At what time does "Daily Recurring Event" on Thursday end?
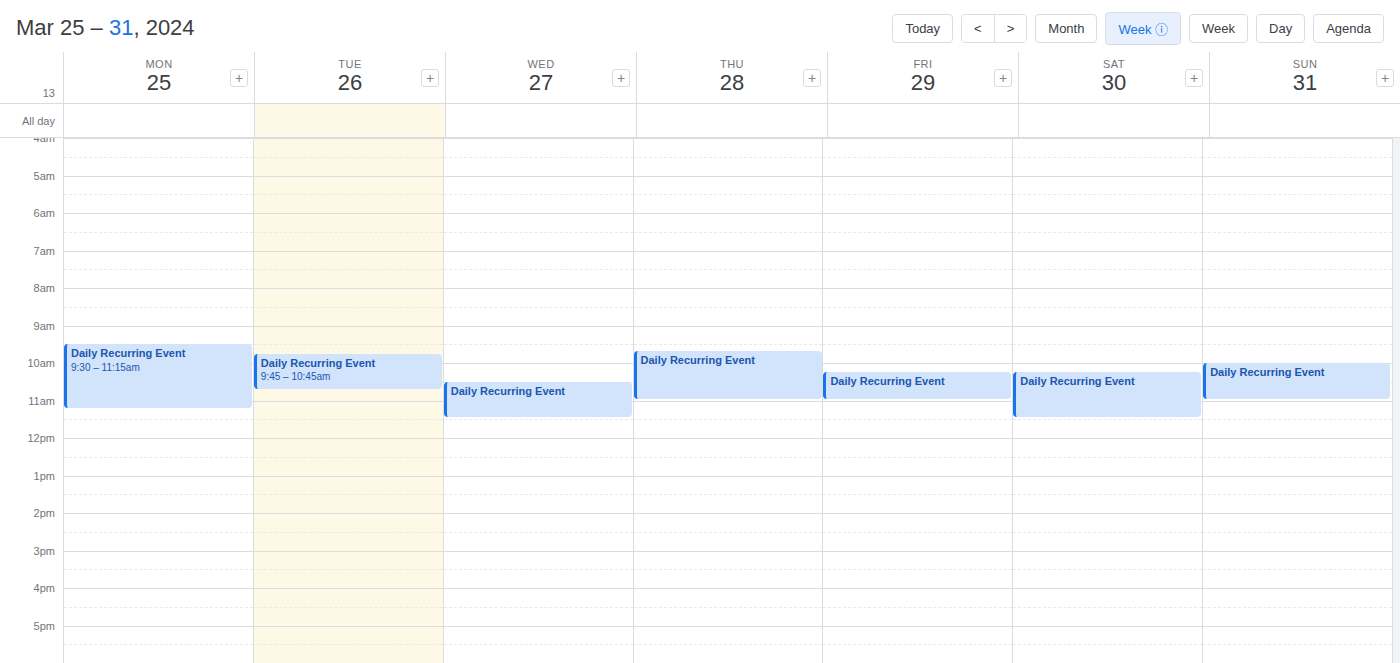
11:00 AM